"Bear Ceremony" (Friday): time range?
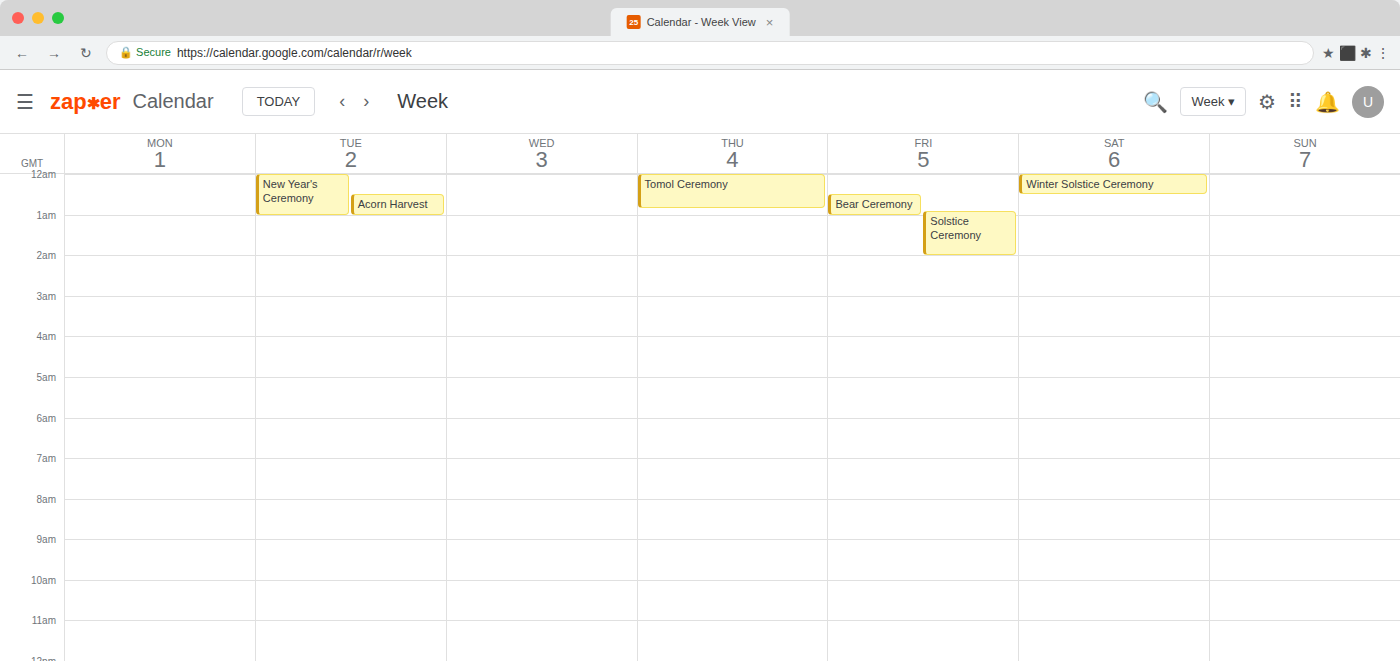
12:30 AM to 1:00 AM